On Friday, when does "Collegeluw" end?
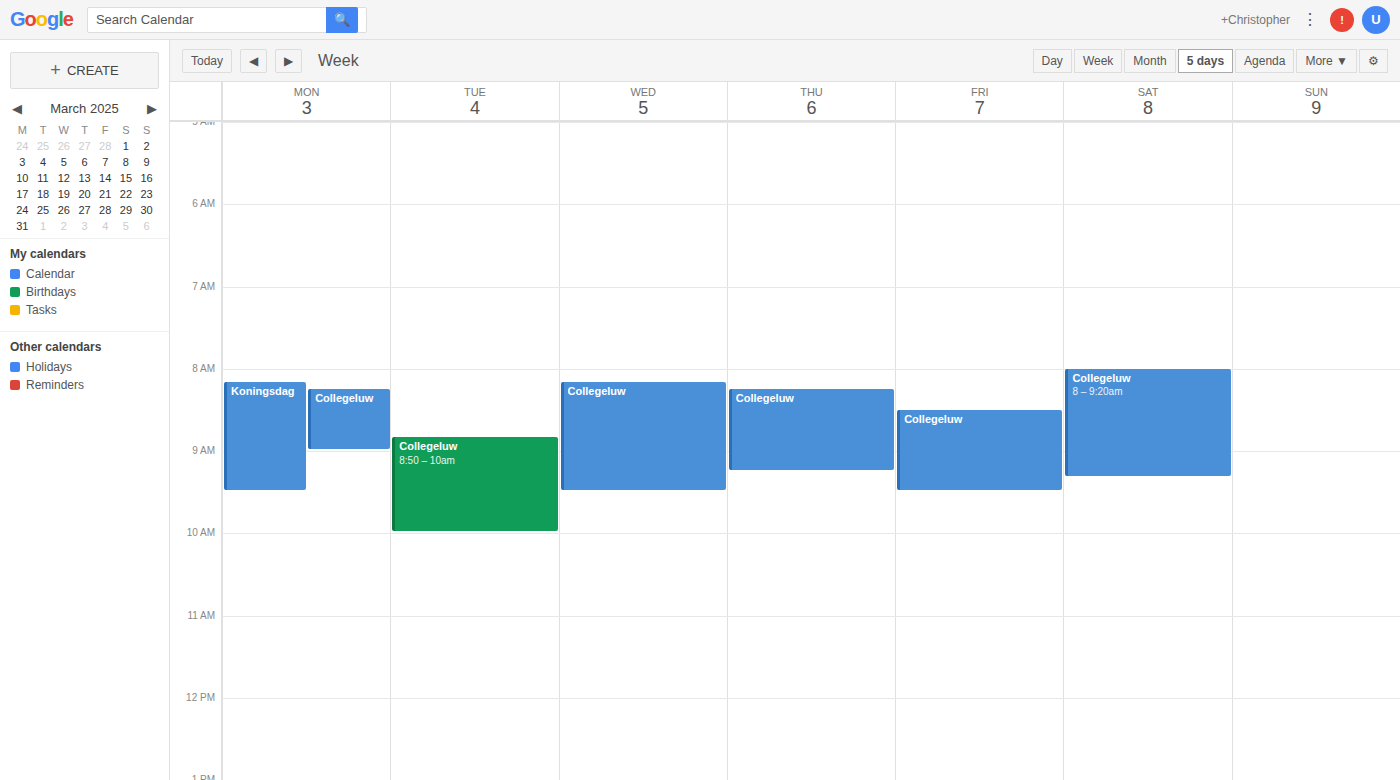
9:30 AM